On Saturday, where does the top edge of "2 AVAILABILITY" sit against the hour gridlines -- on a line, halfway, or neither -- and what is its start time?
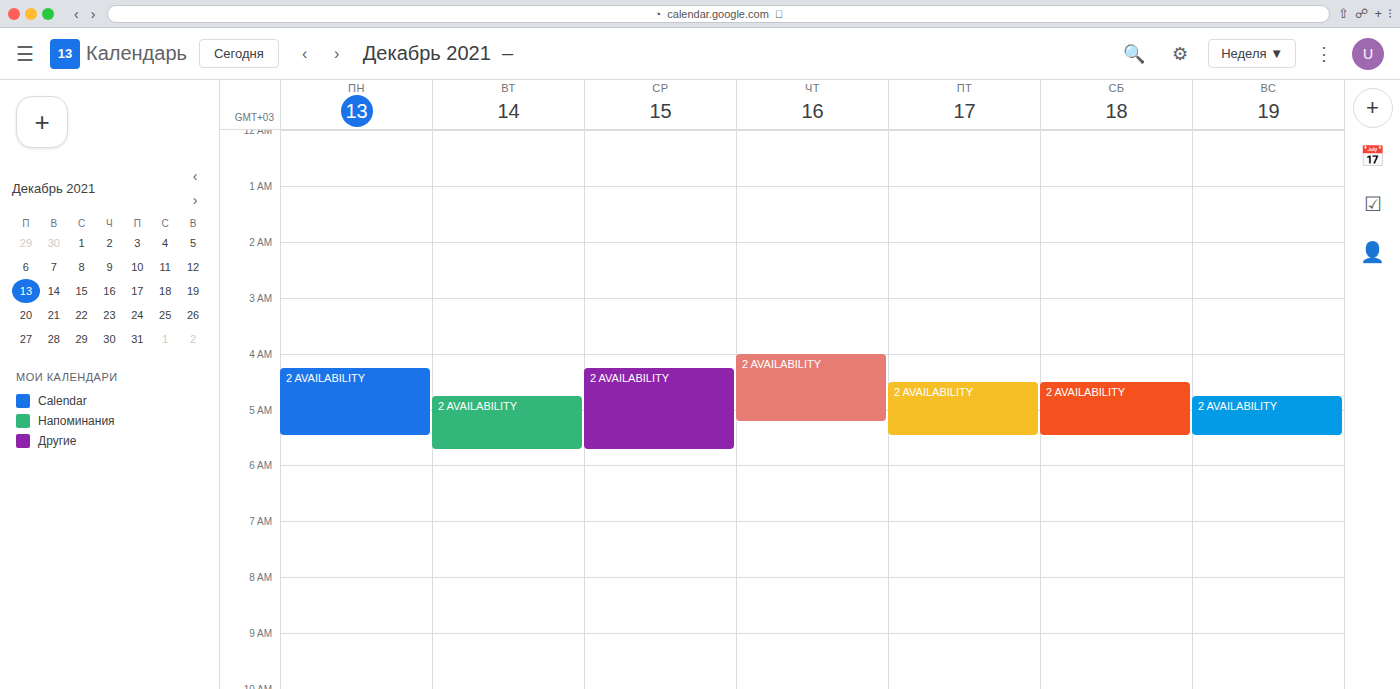
04:30 -- halfway between the 04:00 and 05:00 lines.